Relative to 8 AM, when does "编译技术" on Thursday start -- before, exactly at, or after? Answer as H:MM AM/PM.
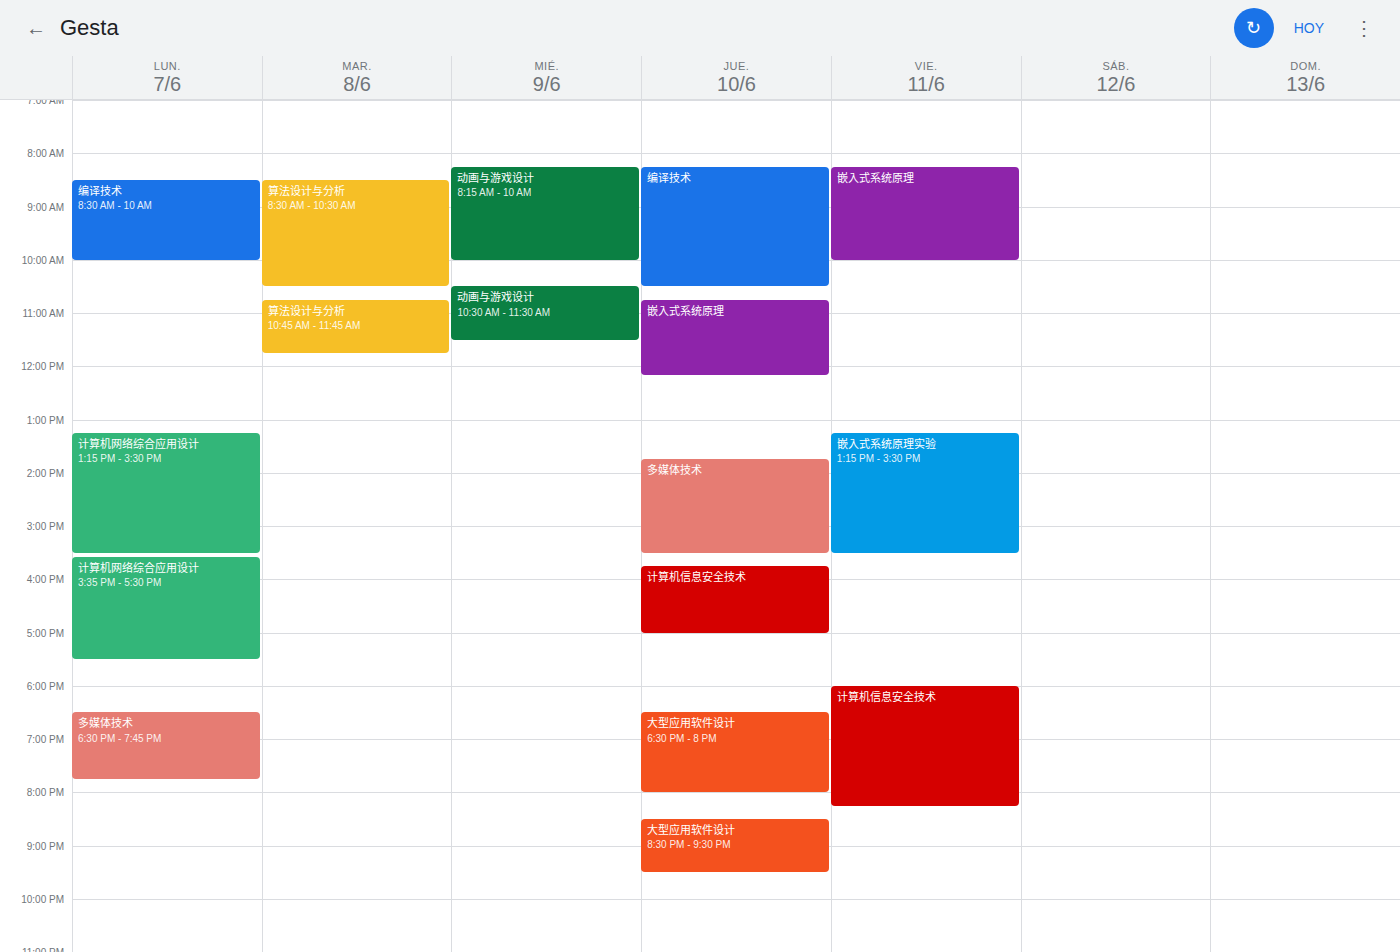
8:15 AM -- after 8 AM, 15 minutes below the 8 AM line.